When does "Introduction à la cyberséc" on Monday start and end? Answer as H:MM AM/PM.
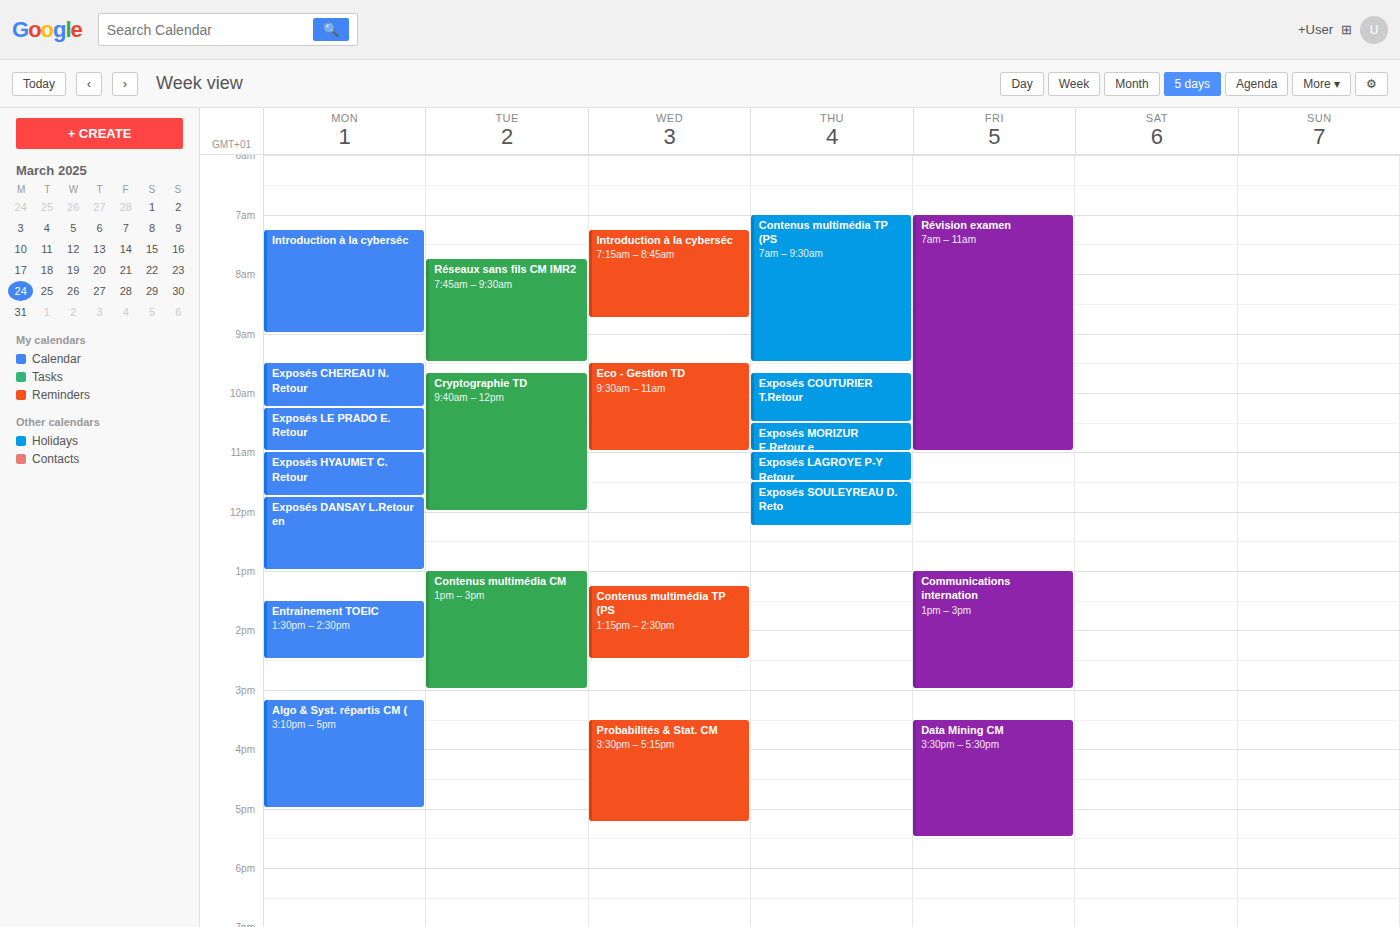
7:15 AM to 9:00 AM